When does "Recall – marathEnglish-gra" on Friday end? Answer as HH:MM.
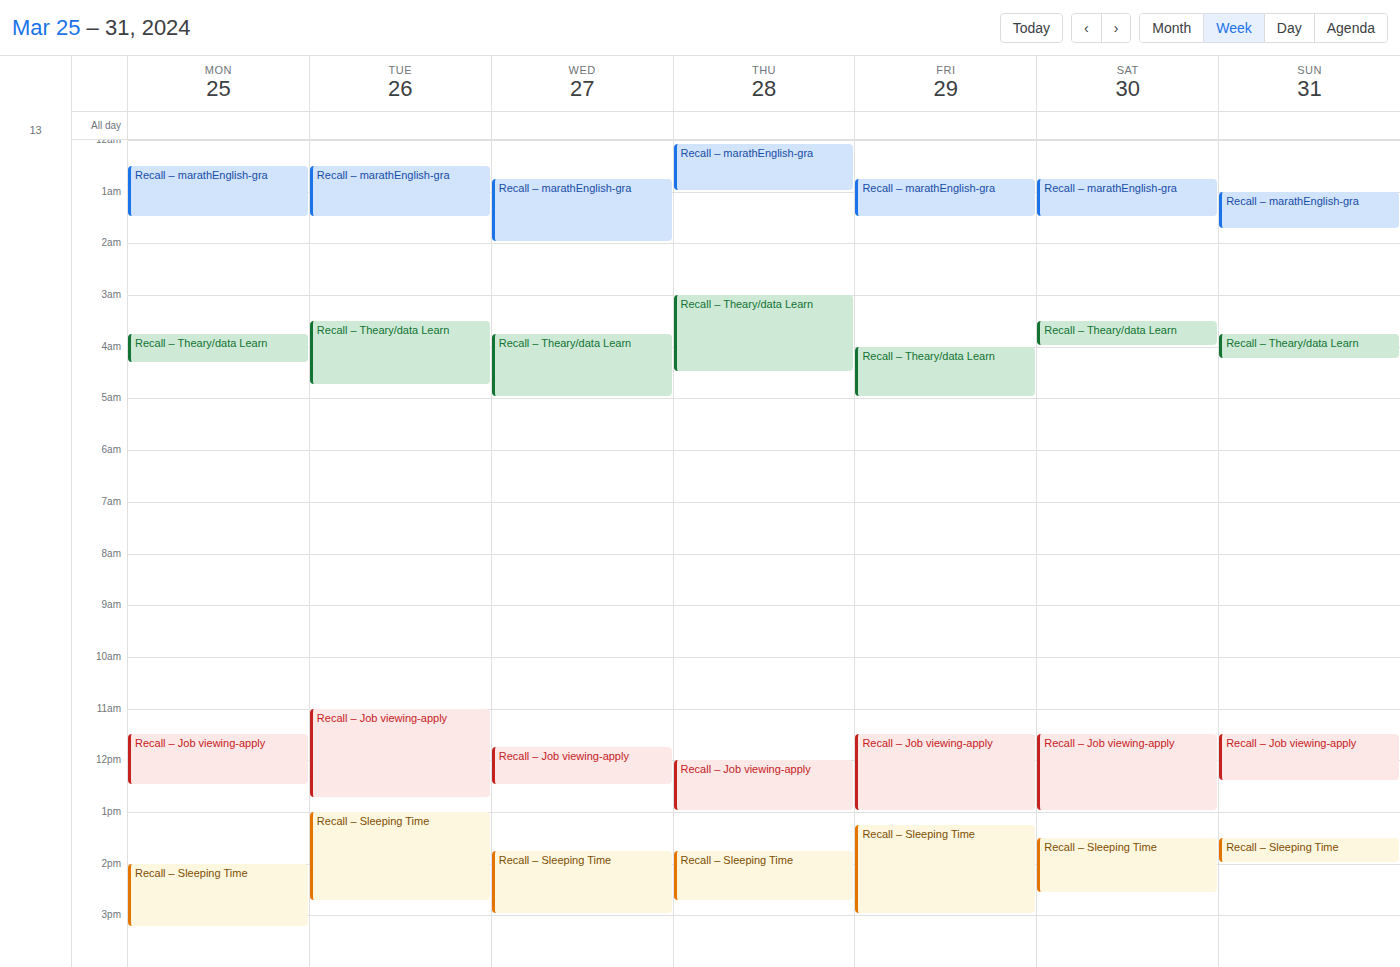
01:30